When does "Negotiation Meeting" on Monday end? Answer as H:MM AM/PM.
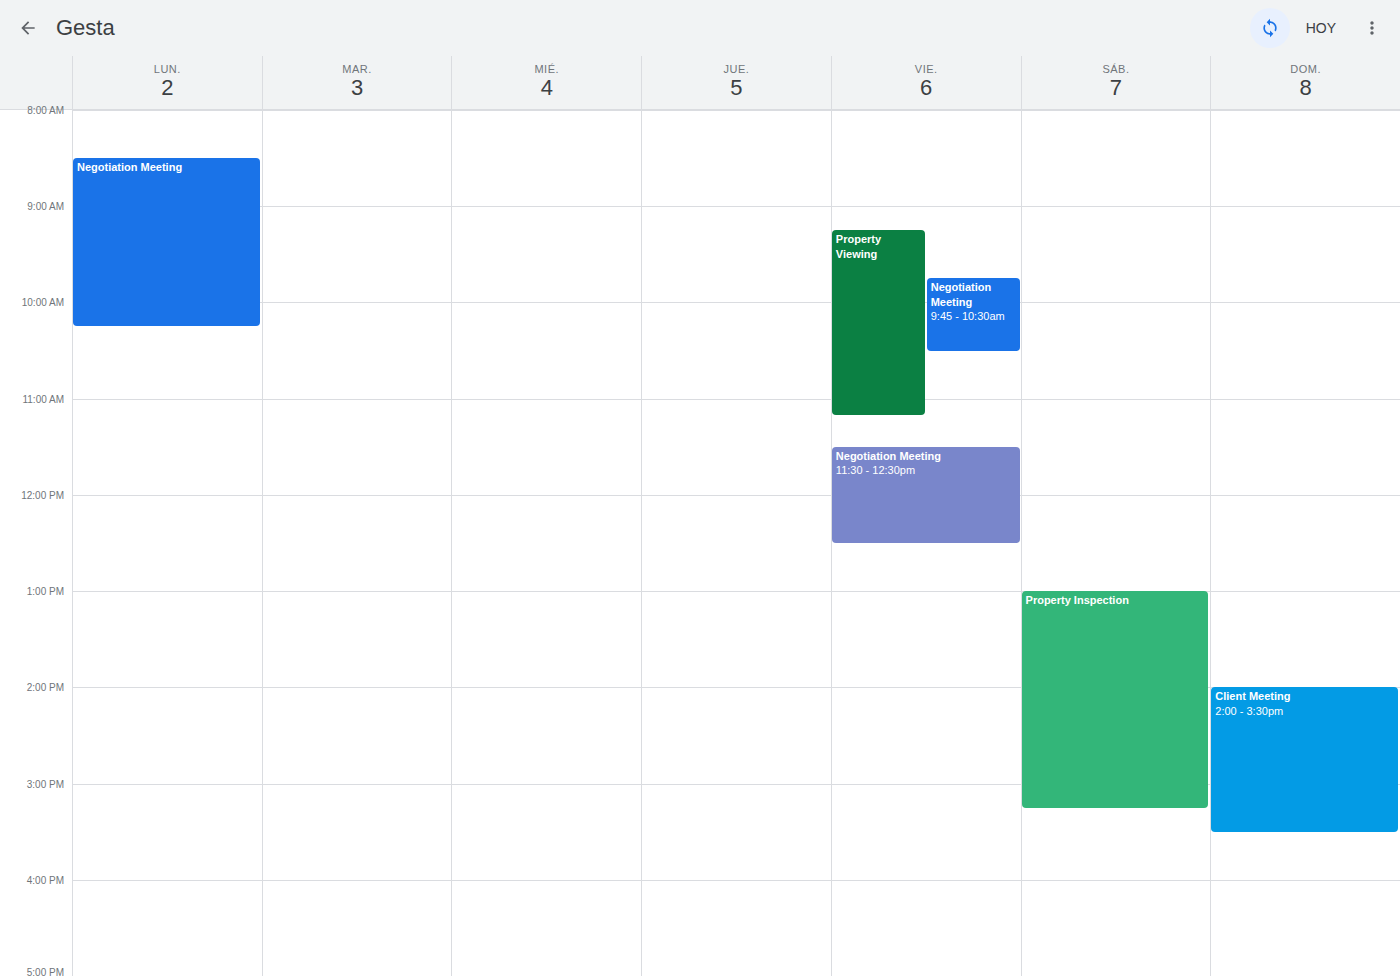
10:15 AM